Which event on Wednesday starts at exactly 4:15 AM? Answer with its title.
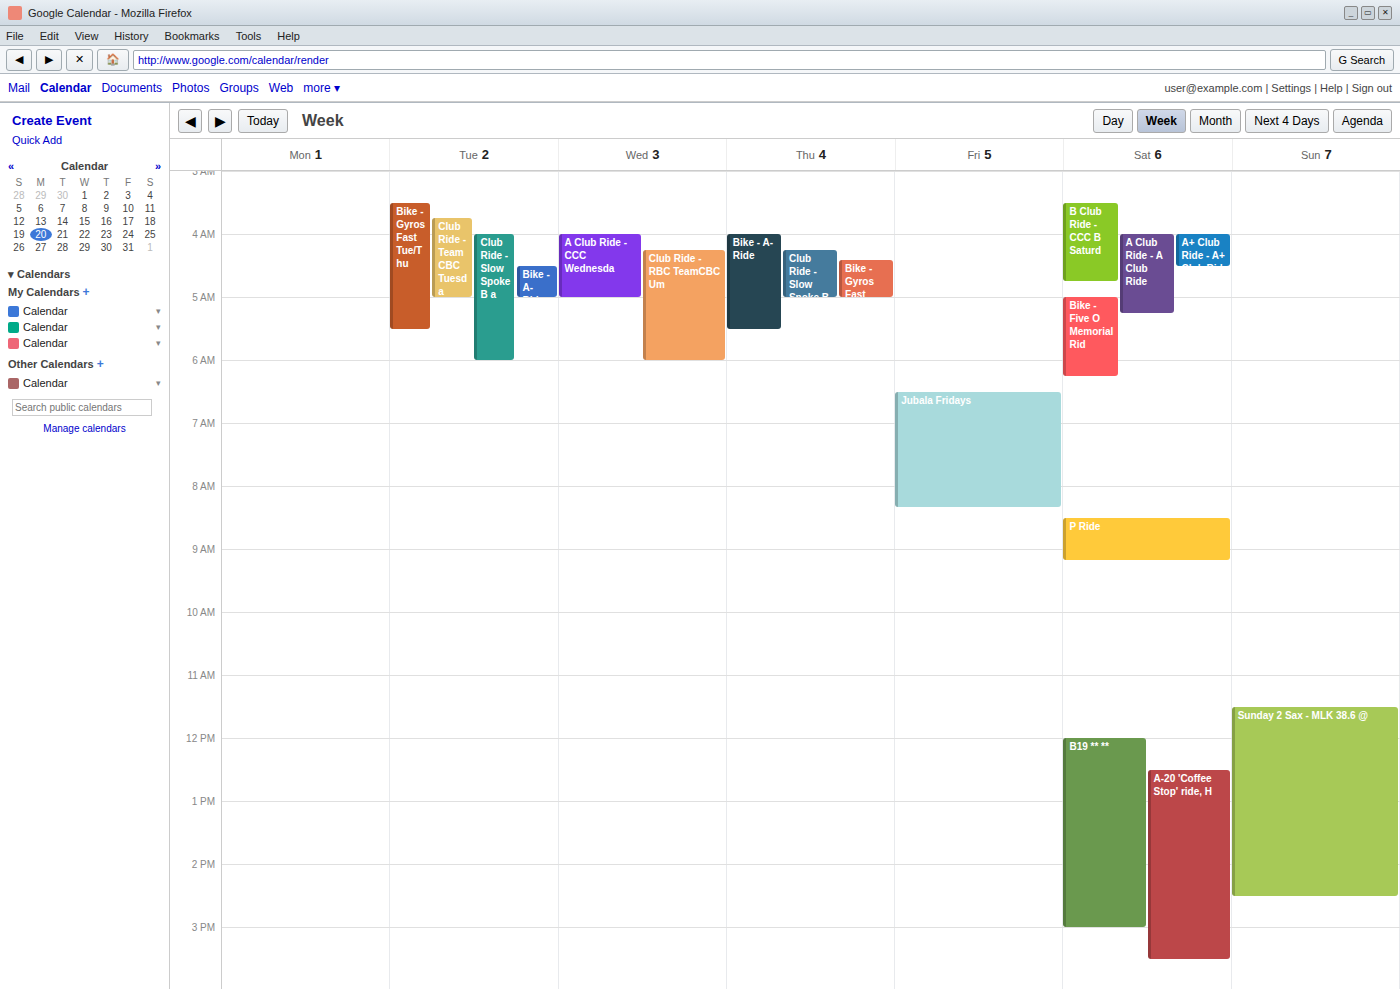
"Club Ride - RBC TeamCBC Um"